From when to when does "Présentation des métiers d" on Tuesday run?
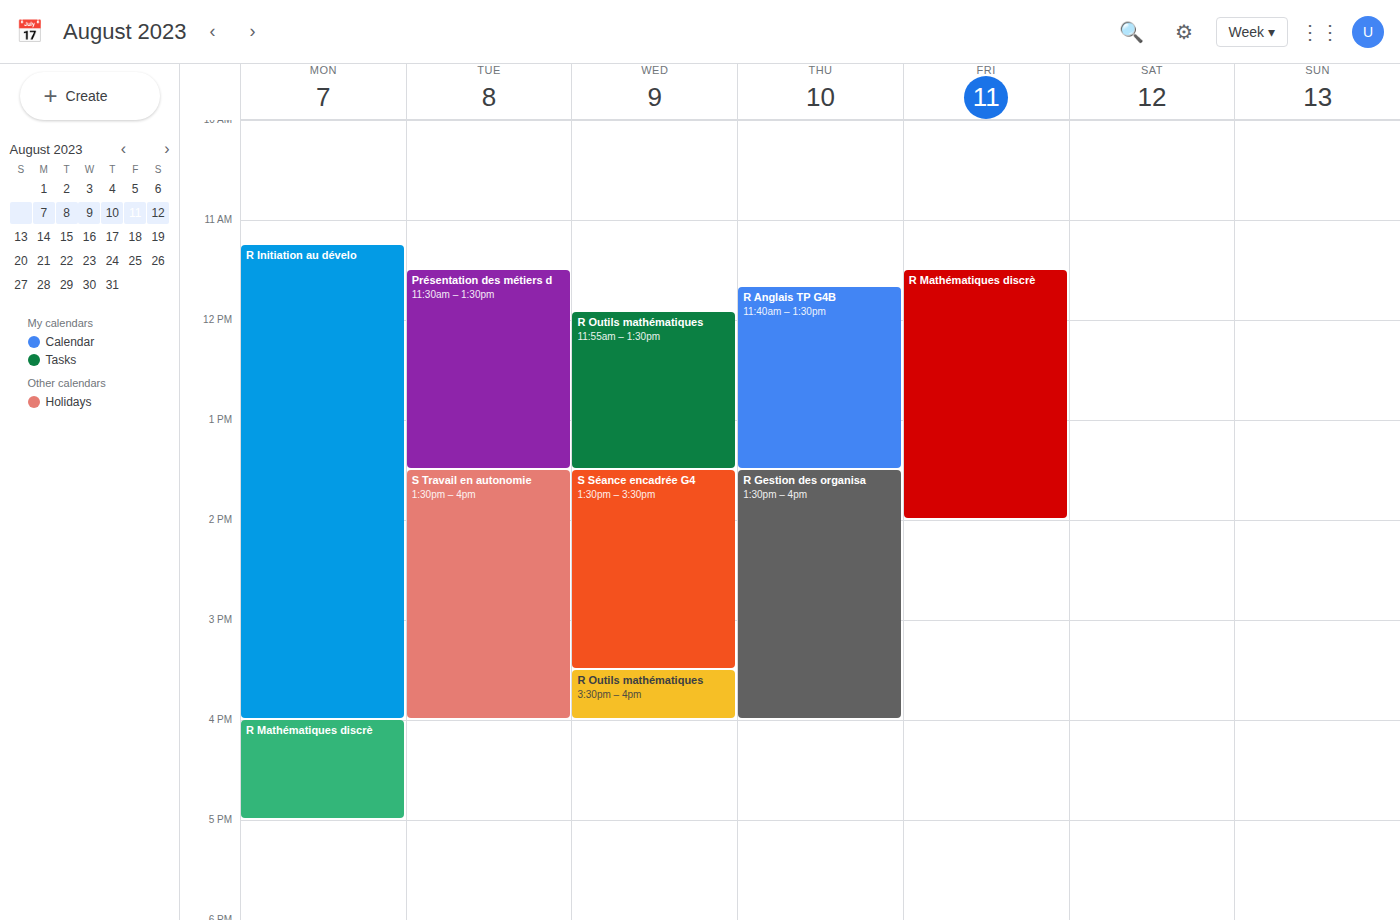
11:30 AM to 1:30 PM